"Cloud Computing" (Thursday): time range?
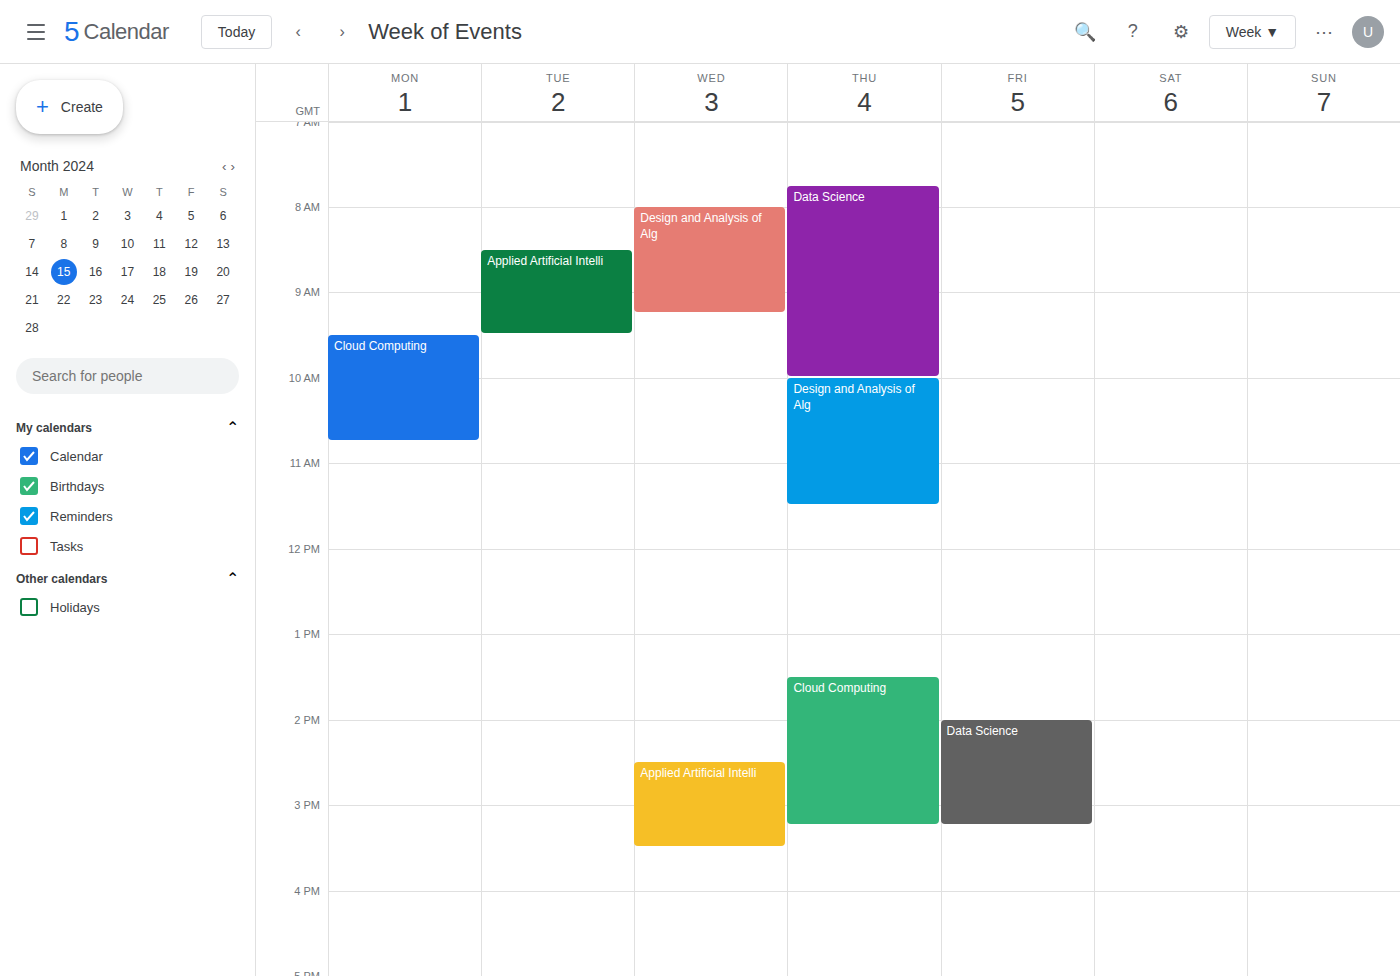
13:30 to 15:15